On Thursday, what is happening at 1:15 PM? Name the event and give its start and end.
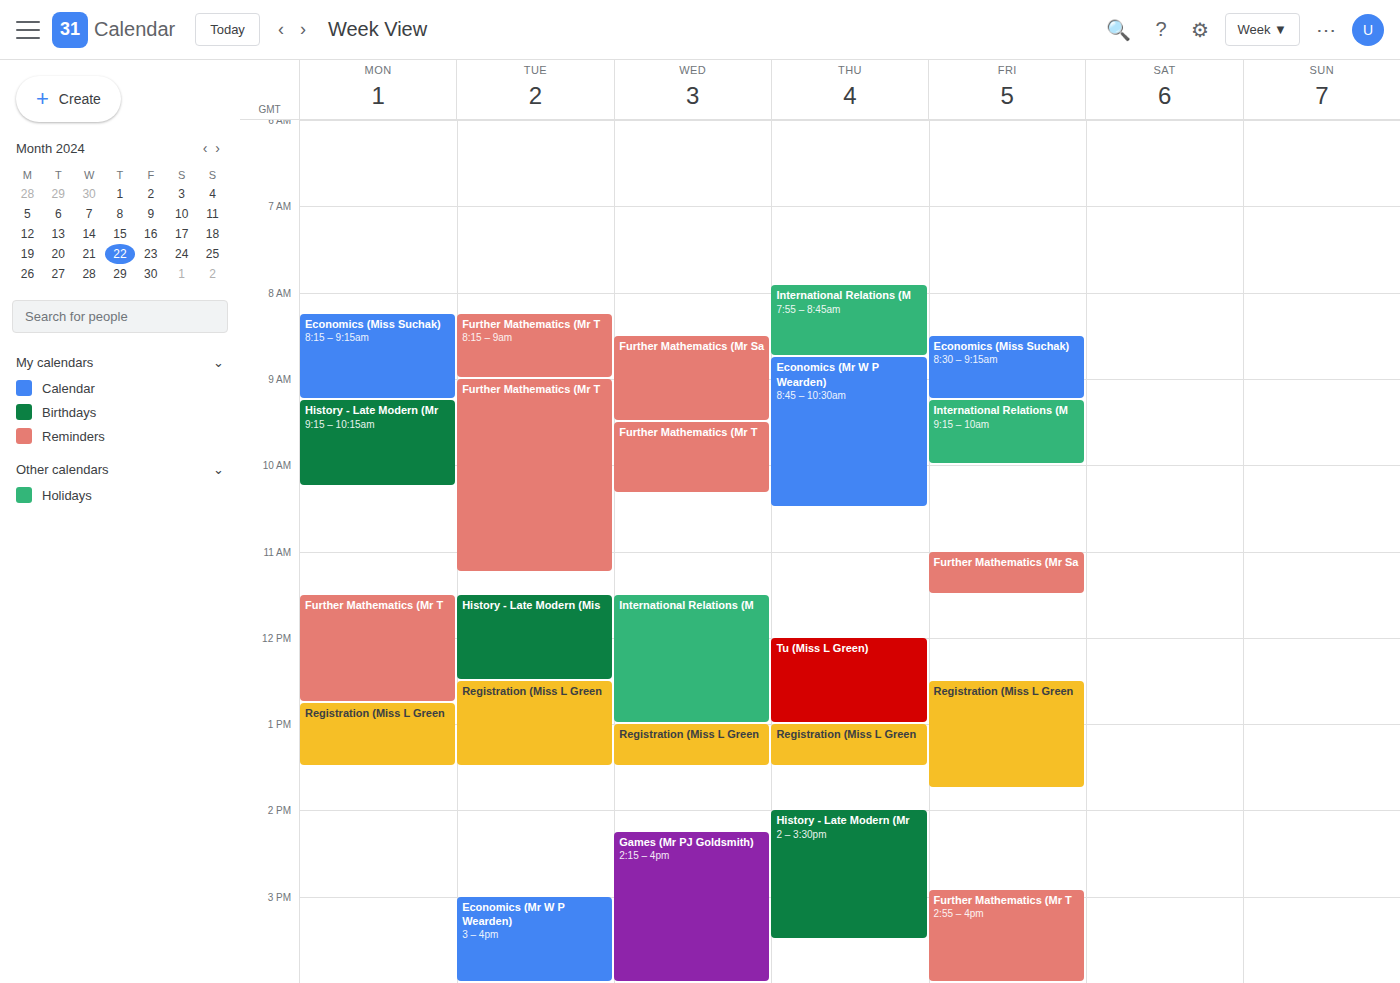
"Registration (Miss L Green", 1:00 PM to 1:30 PM